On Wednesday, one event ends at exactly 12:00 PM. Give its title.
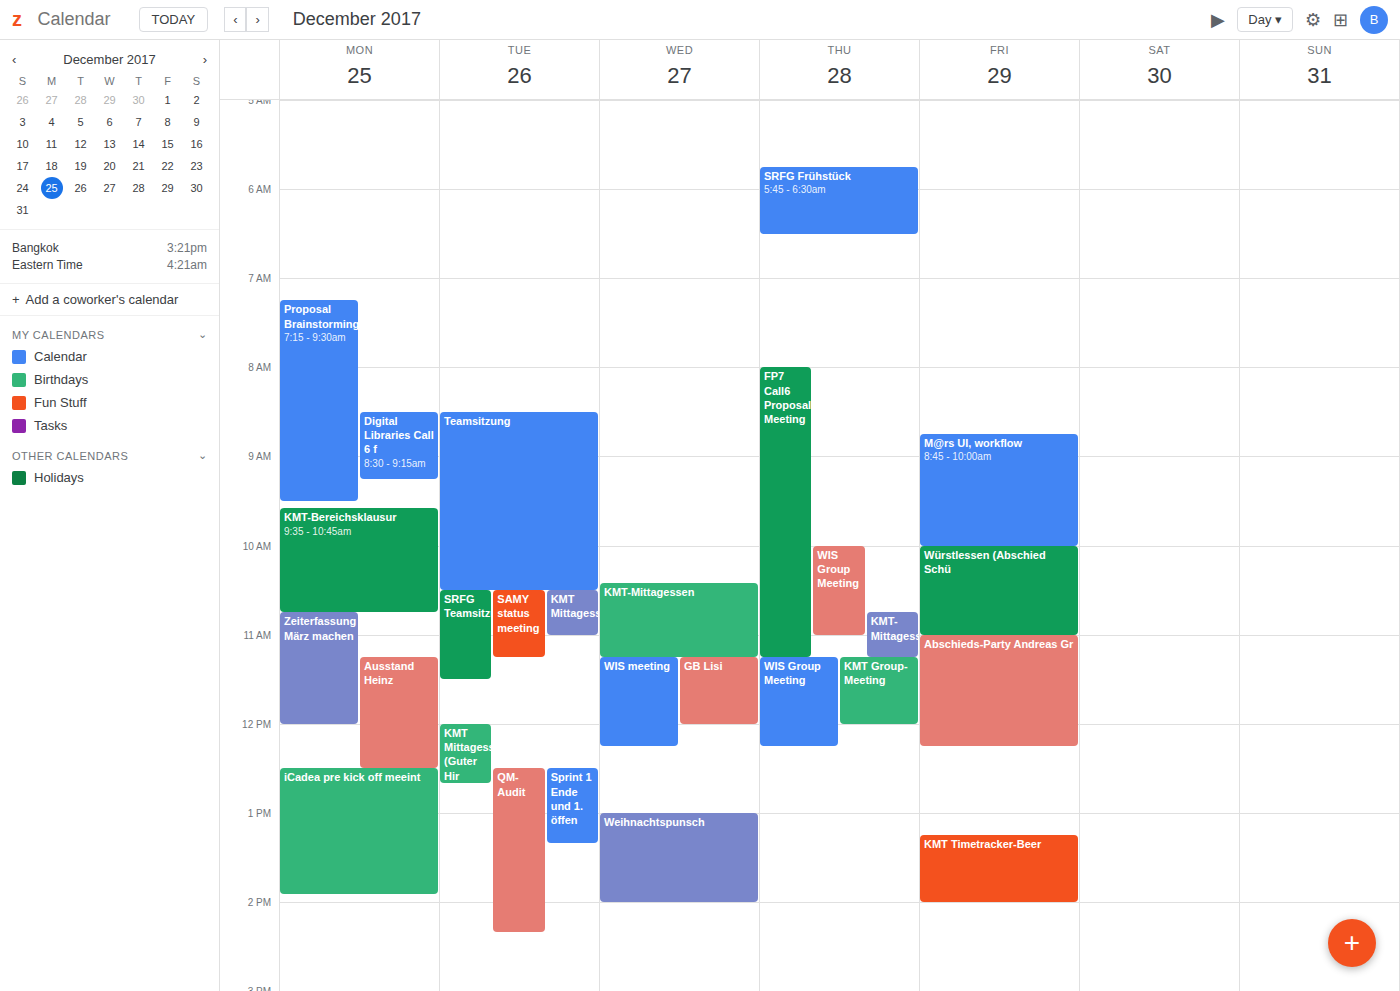
"GB Lisi"